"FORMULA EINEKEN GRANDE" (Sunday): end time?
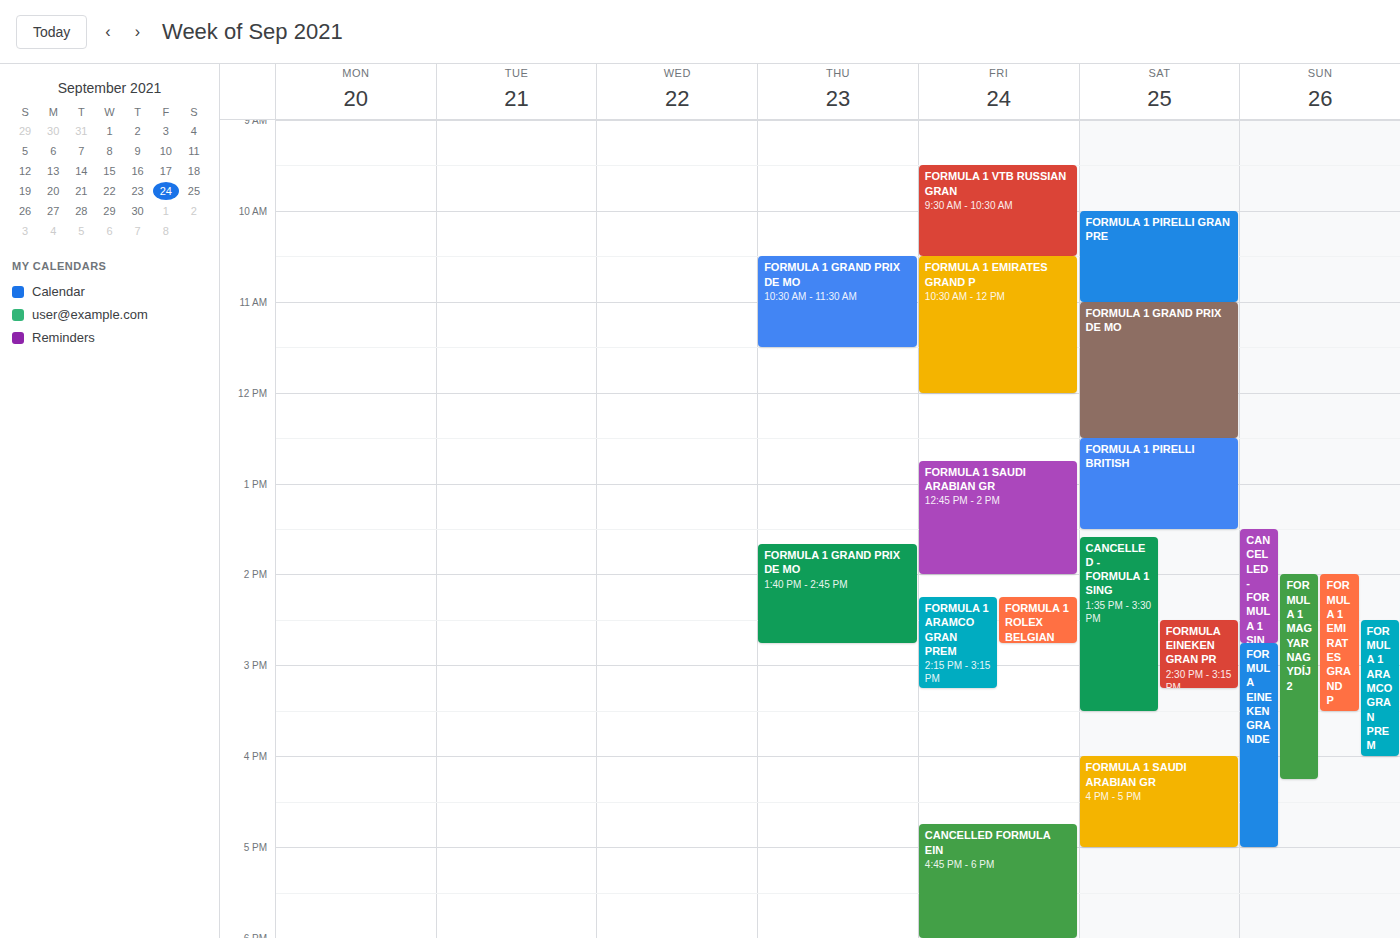
17:00